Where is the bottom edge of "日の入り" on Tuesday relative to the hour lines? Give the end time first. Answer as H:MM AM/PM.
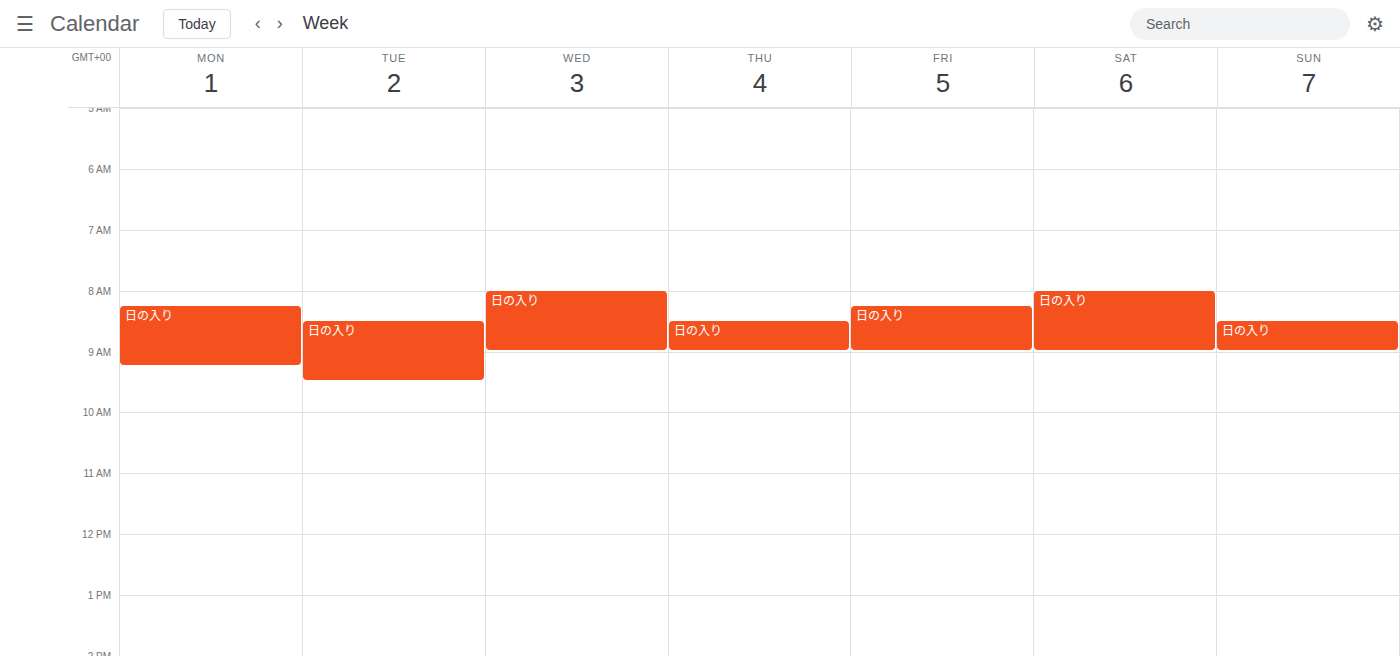
9:30 AM -- halfway between the 9 AM and 10 AM lines.